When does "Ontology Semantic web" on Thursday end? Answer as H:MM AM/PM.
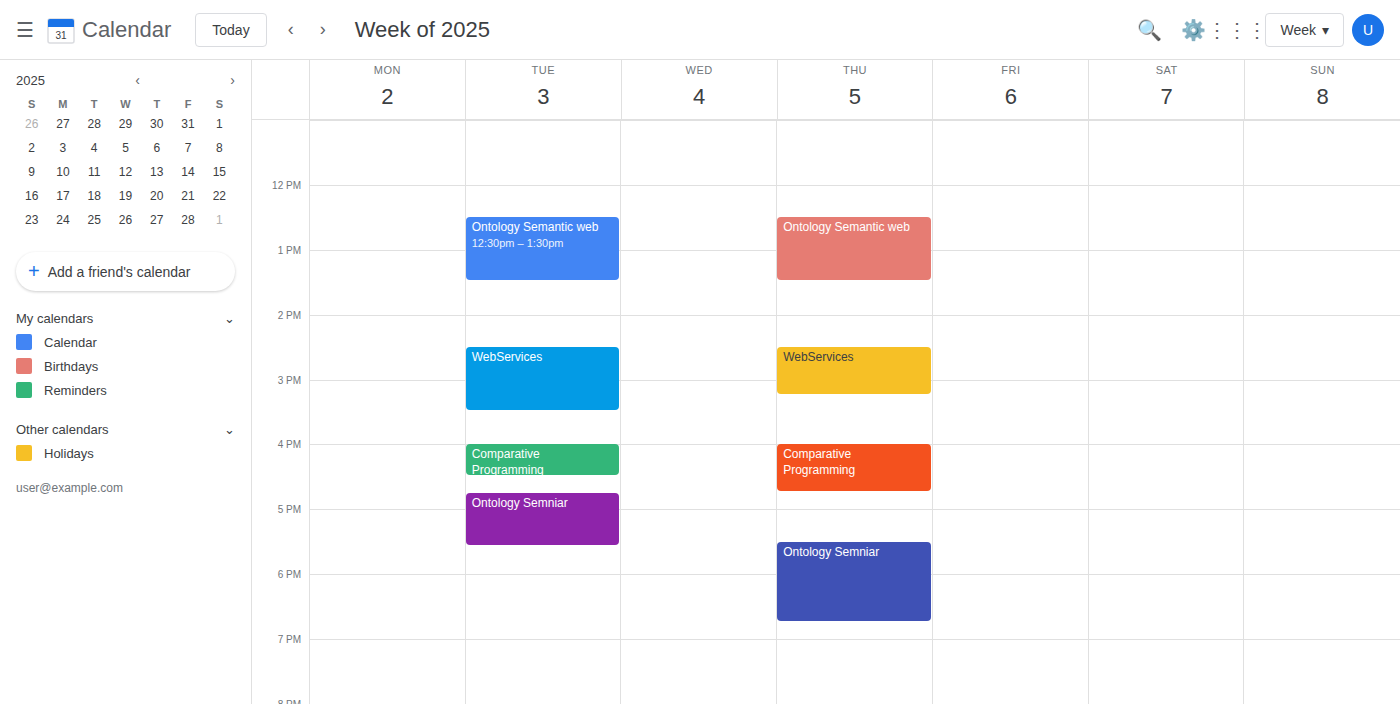
1:30 PM